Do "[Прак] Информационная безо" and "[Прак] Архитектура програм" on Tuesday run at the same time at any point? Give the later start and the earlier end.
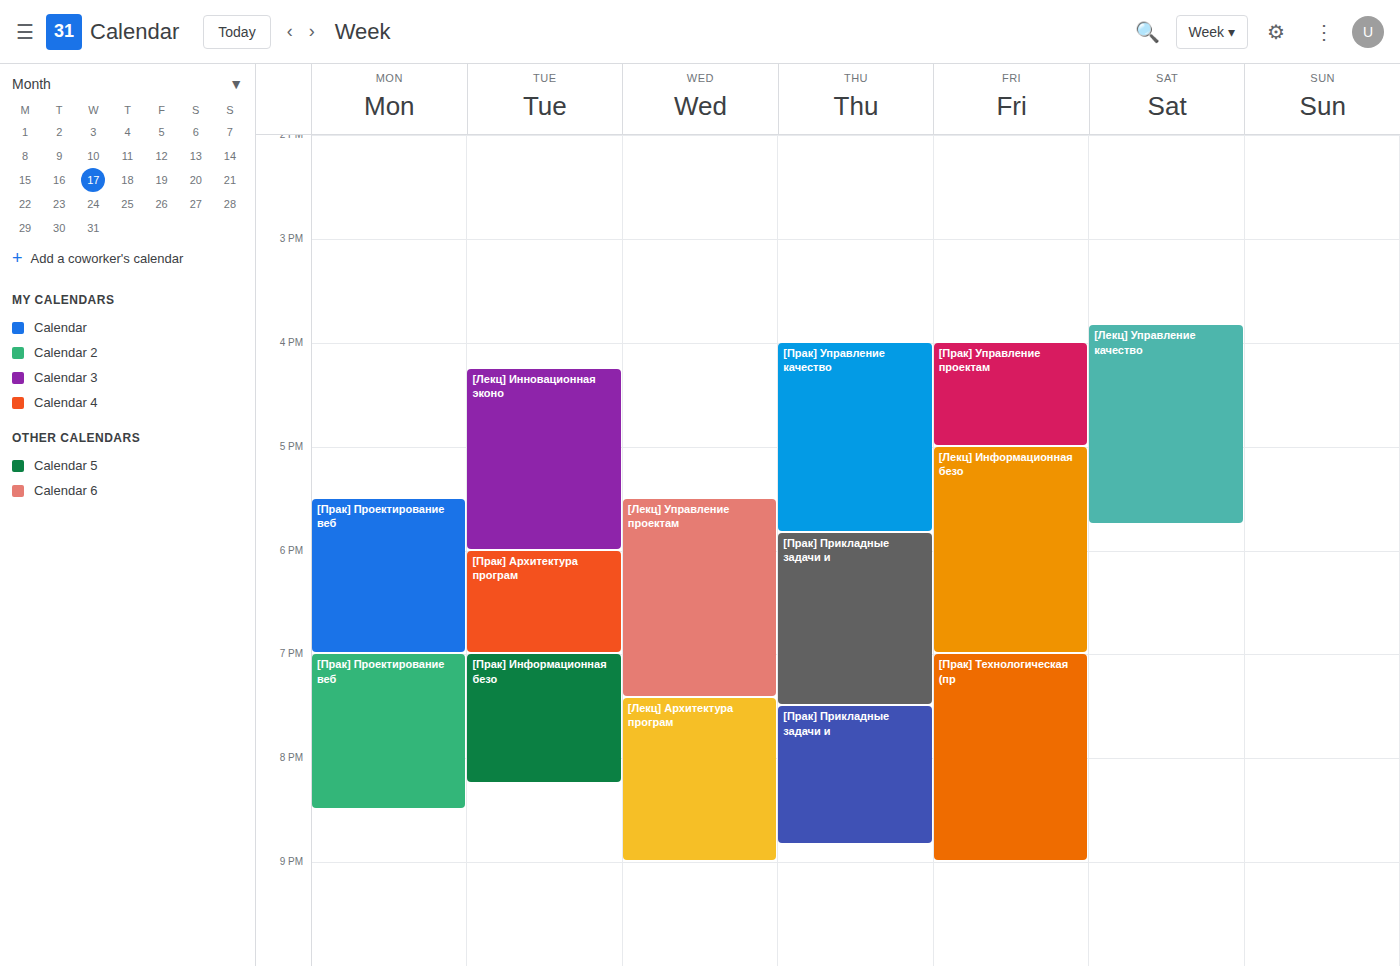
"[Прак] Архитектура програм" ends at 7:00 PM, exactly when "[Прак] Информационная безо" starts -- they touch but do not overlap.